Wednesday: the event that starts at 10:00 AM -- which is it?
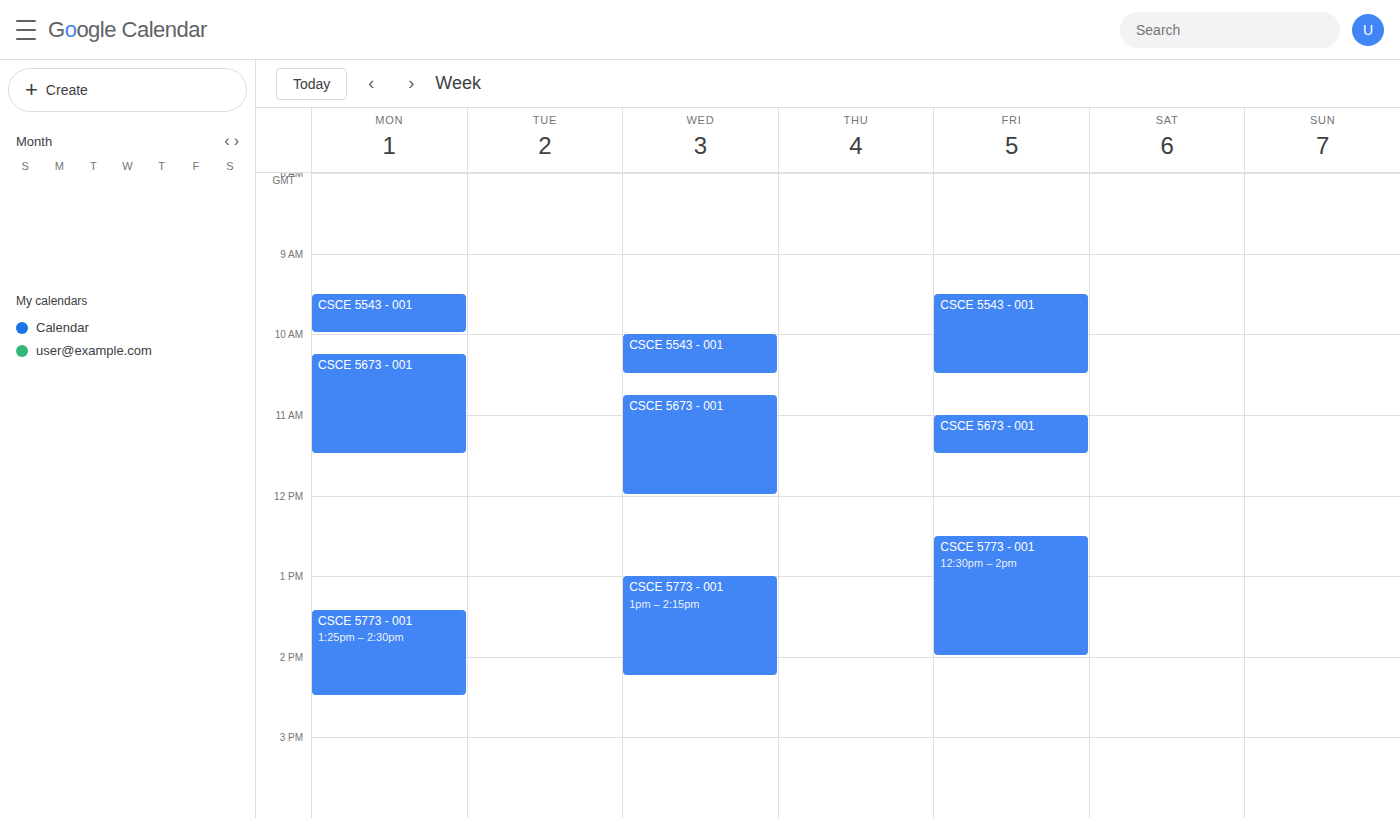
"CSCE 5543 - 001"